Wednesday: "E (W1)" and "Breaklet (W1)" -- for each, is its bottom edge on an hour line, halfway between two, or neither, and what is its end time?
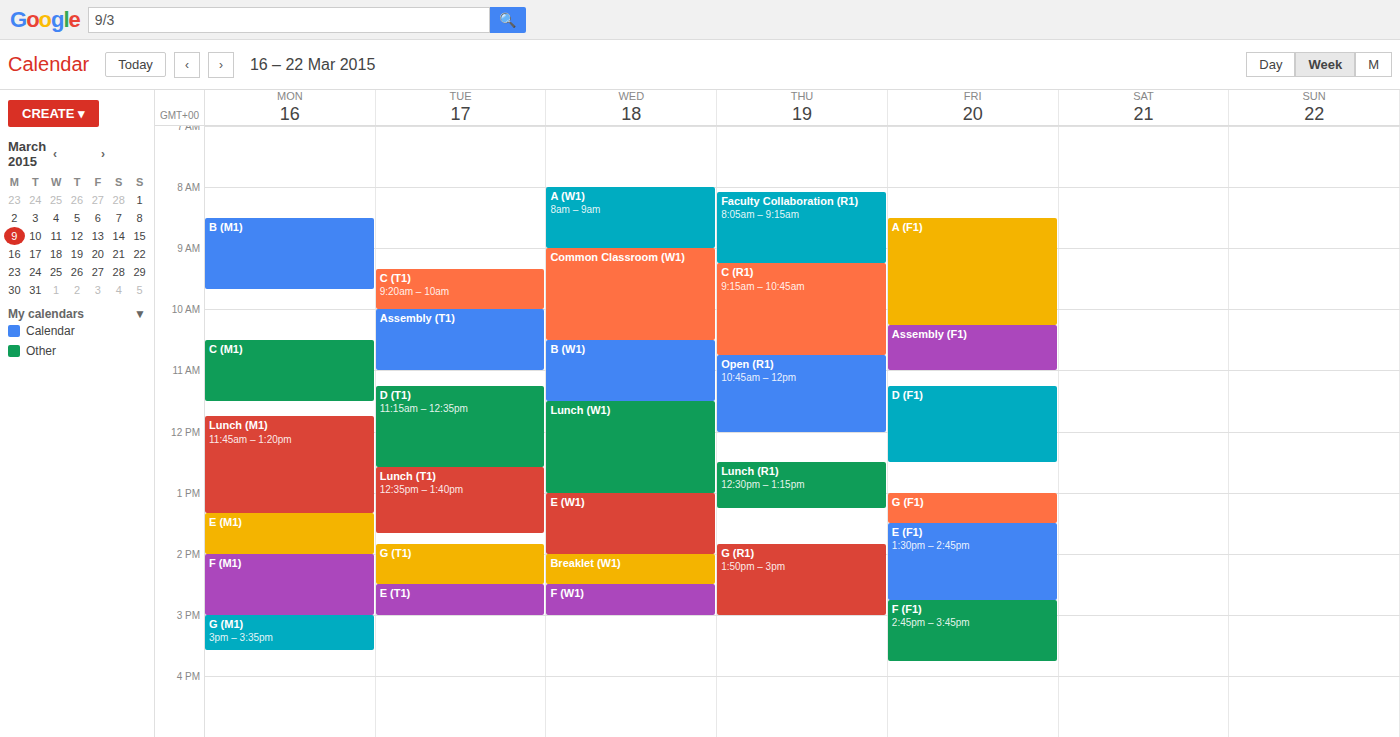
"E (W1)": 2:00 PM, exactly on the 2 PM line. "Breaklet (W1)": 2:30 PM, halfway between the 2 PM and 3 PM lines.